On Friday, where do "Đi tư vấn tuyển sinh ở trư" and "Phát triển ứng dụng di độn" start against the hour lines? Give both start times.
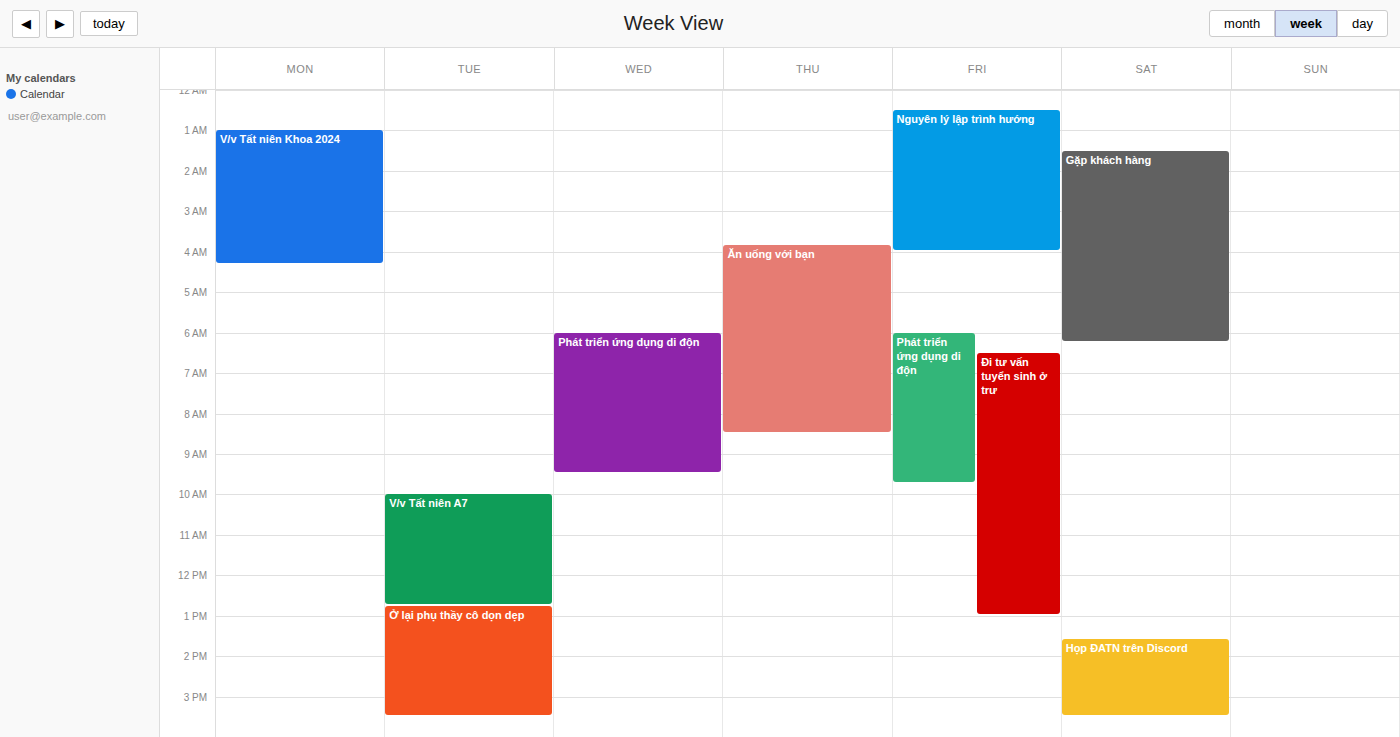
"Đi tư vấn tuyển sinh ở trư": 06:30, halfway between the 06:00 and 07:00 lines. "Phát triển ứng dụng di độn": 06:00, exactly on the 06:00 line.